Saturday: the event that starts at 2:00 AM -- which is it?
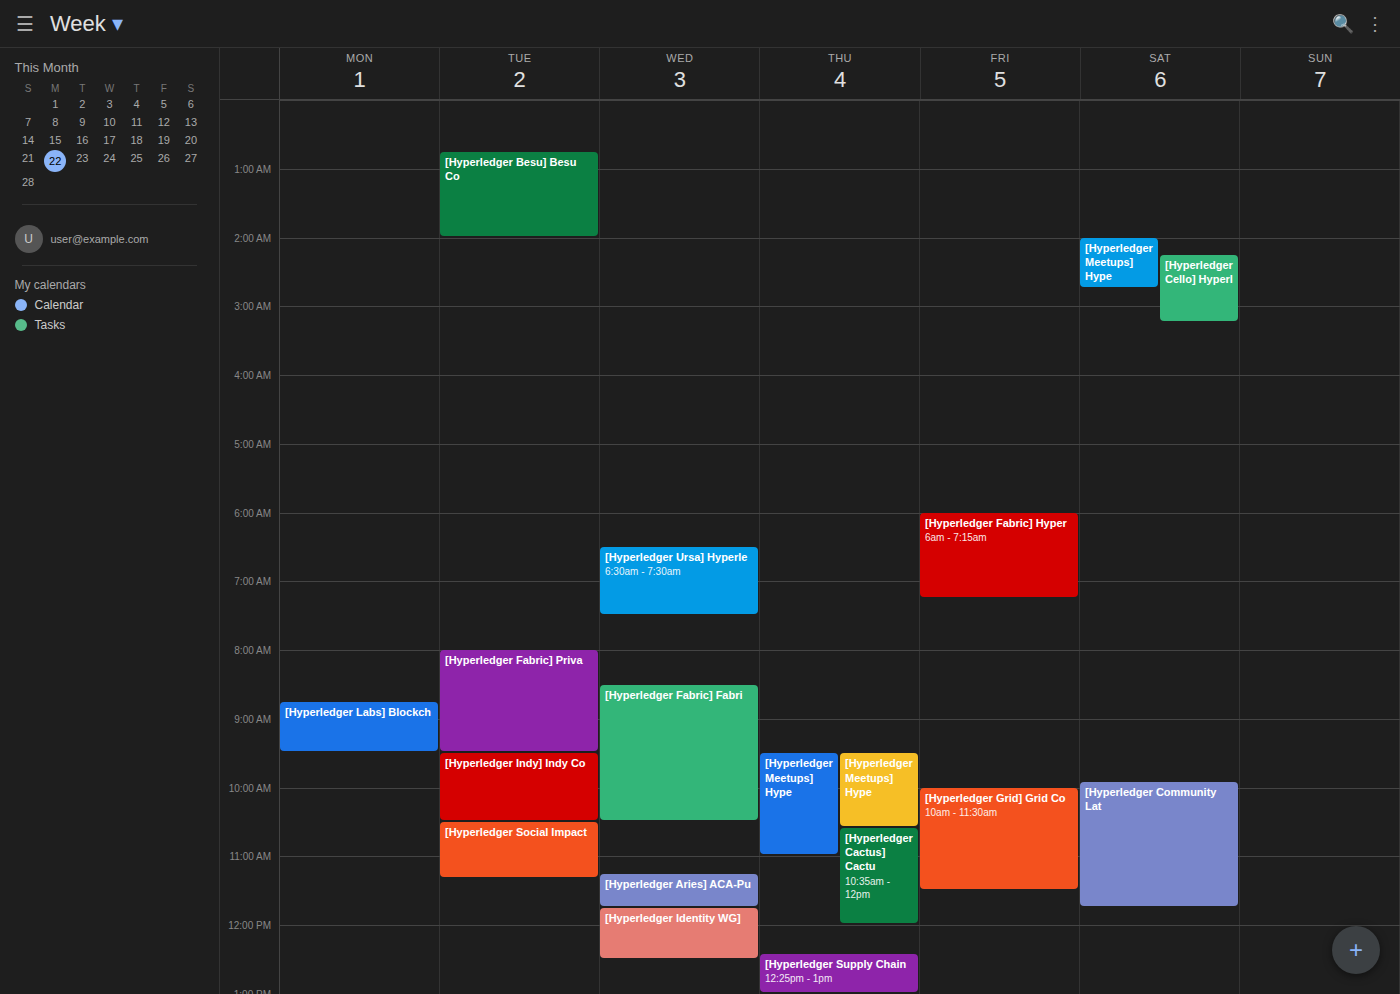
"[Hyperledger Meetups] Hype"